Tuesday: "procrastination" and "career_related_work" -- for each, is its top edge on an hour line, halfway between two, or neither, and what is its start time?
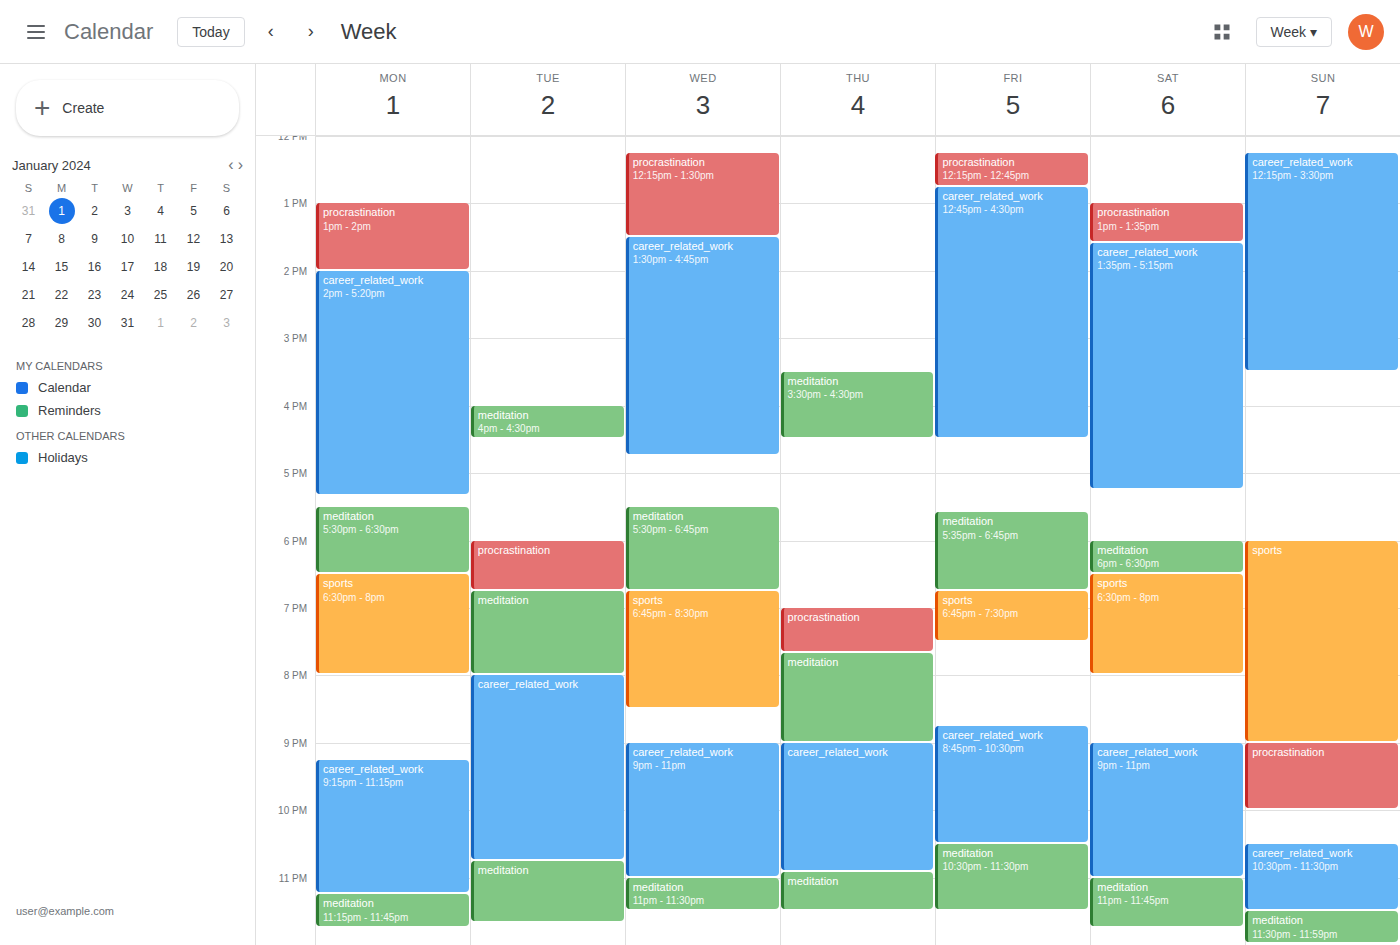
"procrastination": 6:00 PM, exactly on the 6 PM line. "career_related_work": 8:00 PM, exactly on the 8 PM line.